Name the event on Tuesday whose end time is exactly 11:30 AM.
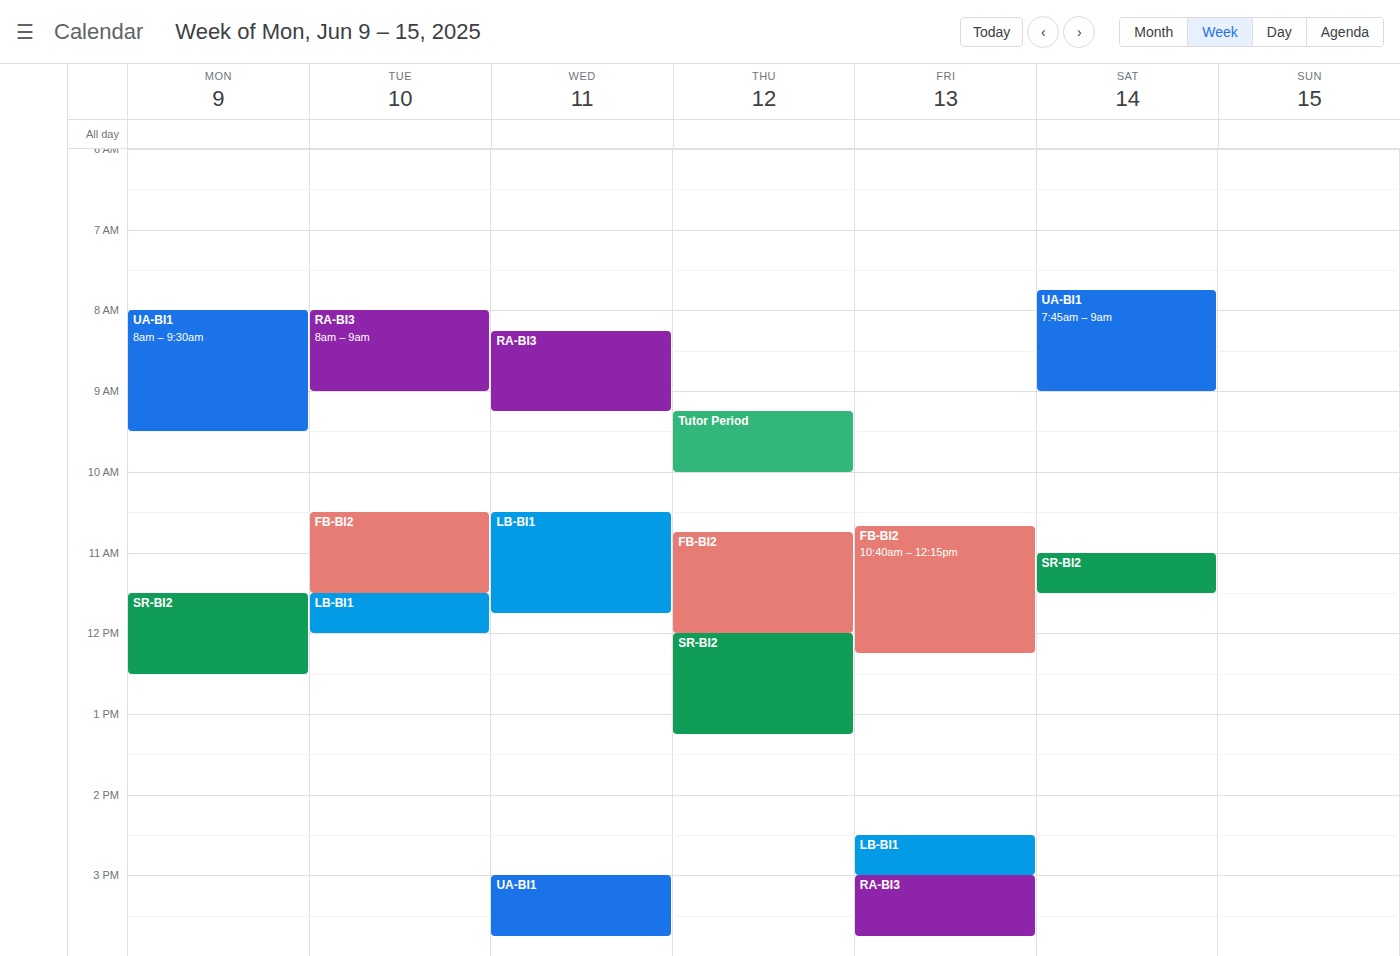
"FB-BI2"